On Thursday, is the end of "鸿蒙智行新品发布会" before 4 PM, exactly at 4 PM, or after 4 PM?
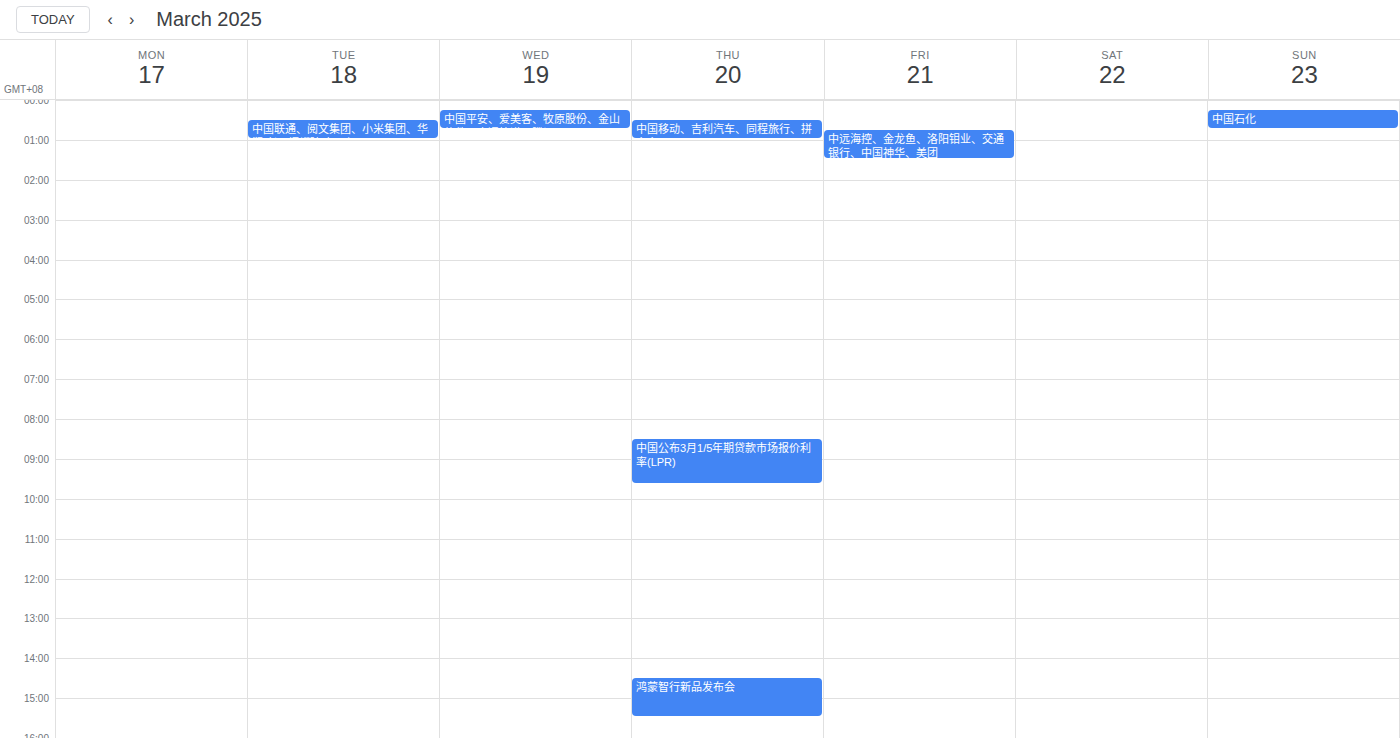
3:30 PM -- before 4 PM, 30 minutes above the 4 PM line.